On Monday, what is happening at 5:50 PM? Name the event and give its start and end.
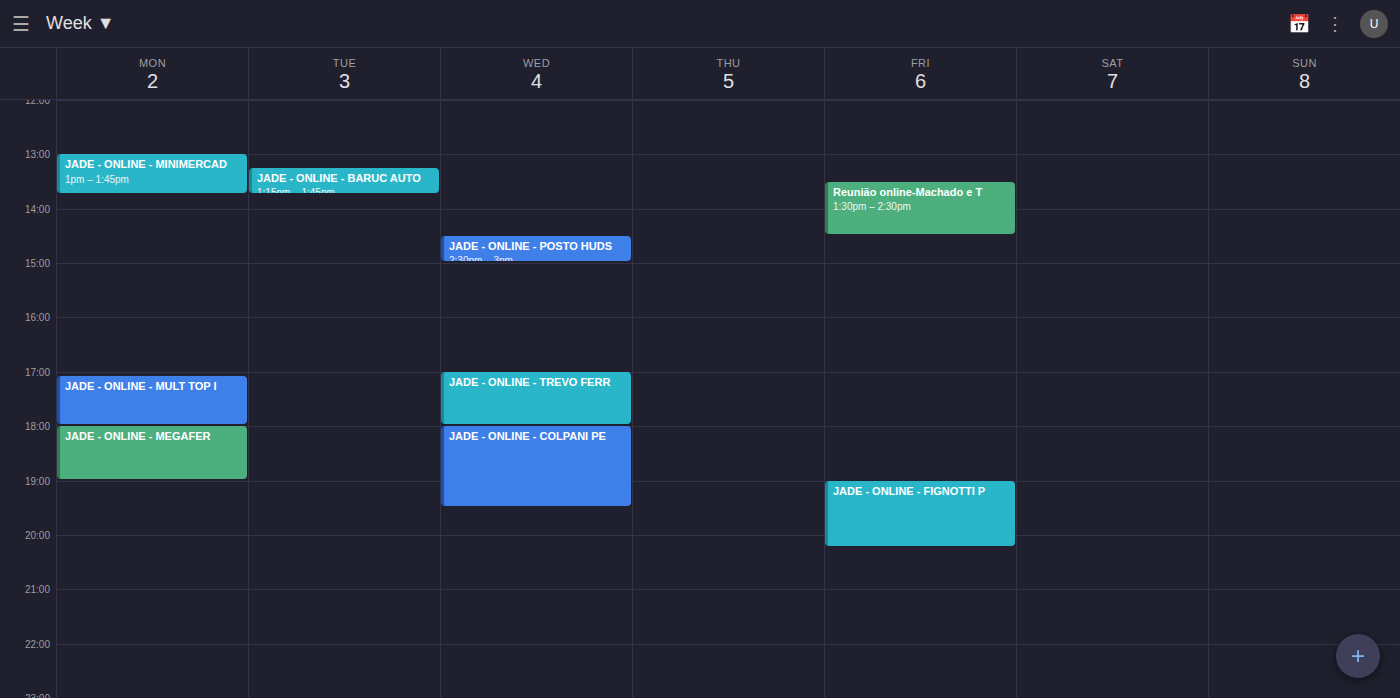
"JADE - ONLINE - MULT TOP I", 5:05 PM to 6:00 PM